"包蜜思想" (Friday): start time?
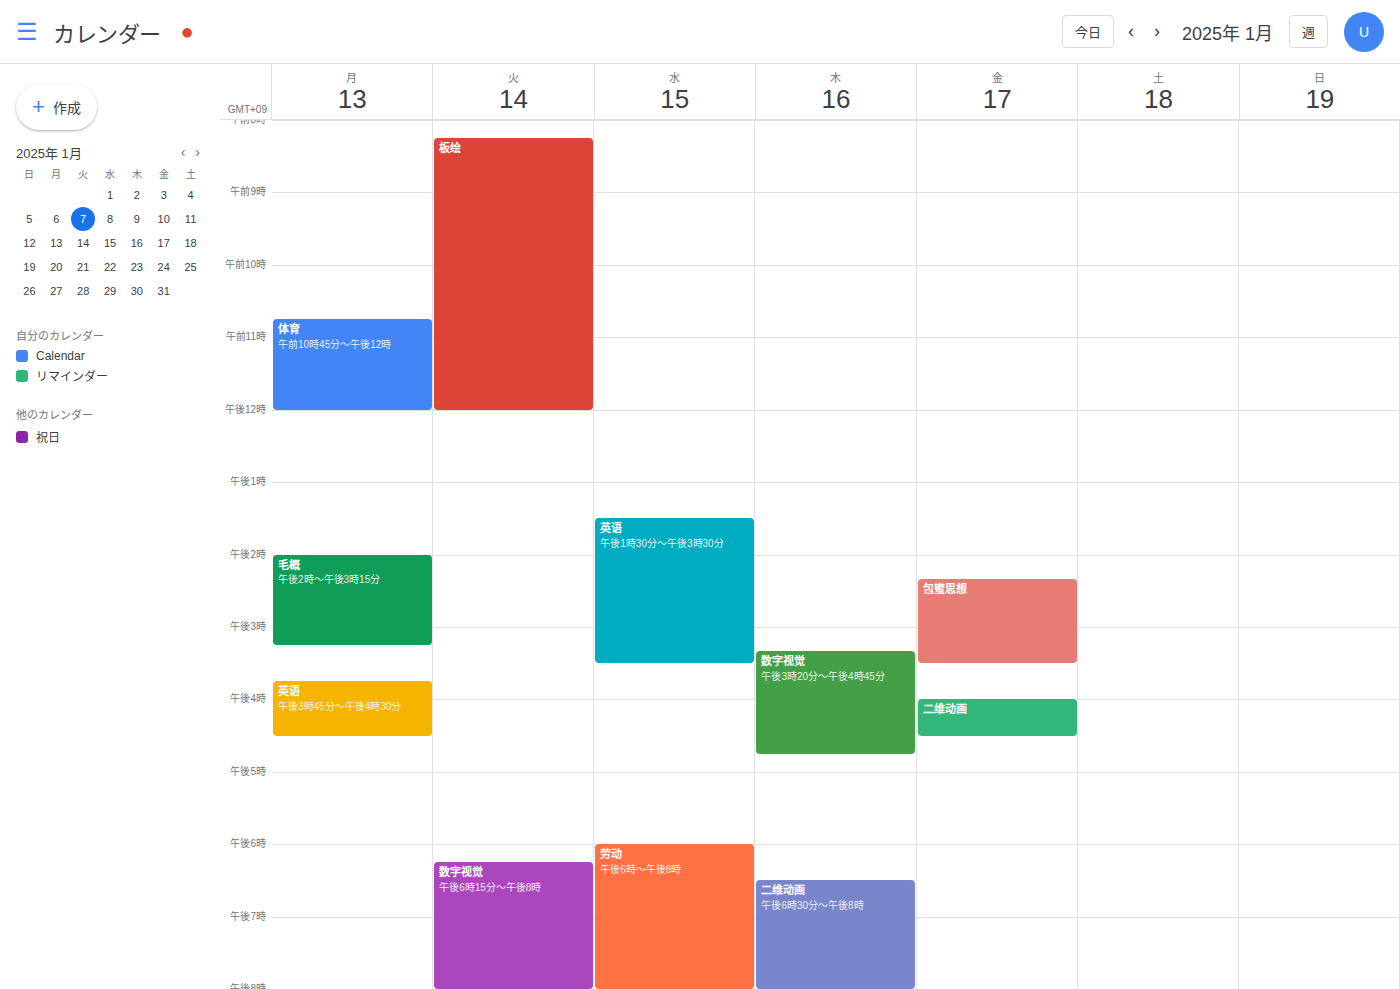
2:20 PM